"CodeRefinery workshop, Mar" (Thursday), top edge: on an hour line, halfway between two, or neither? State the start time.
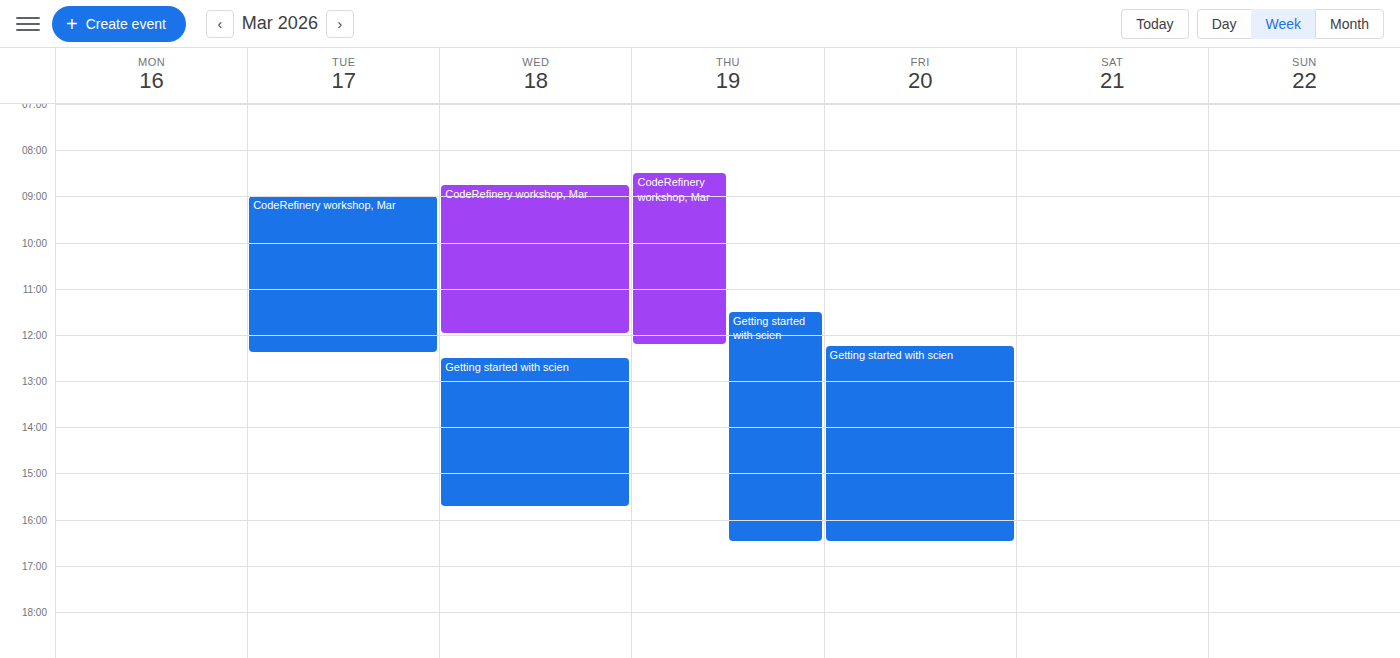
8:30 AM -- halfway between the 8 AM and 9 AM lines.